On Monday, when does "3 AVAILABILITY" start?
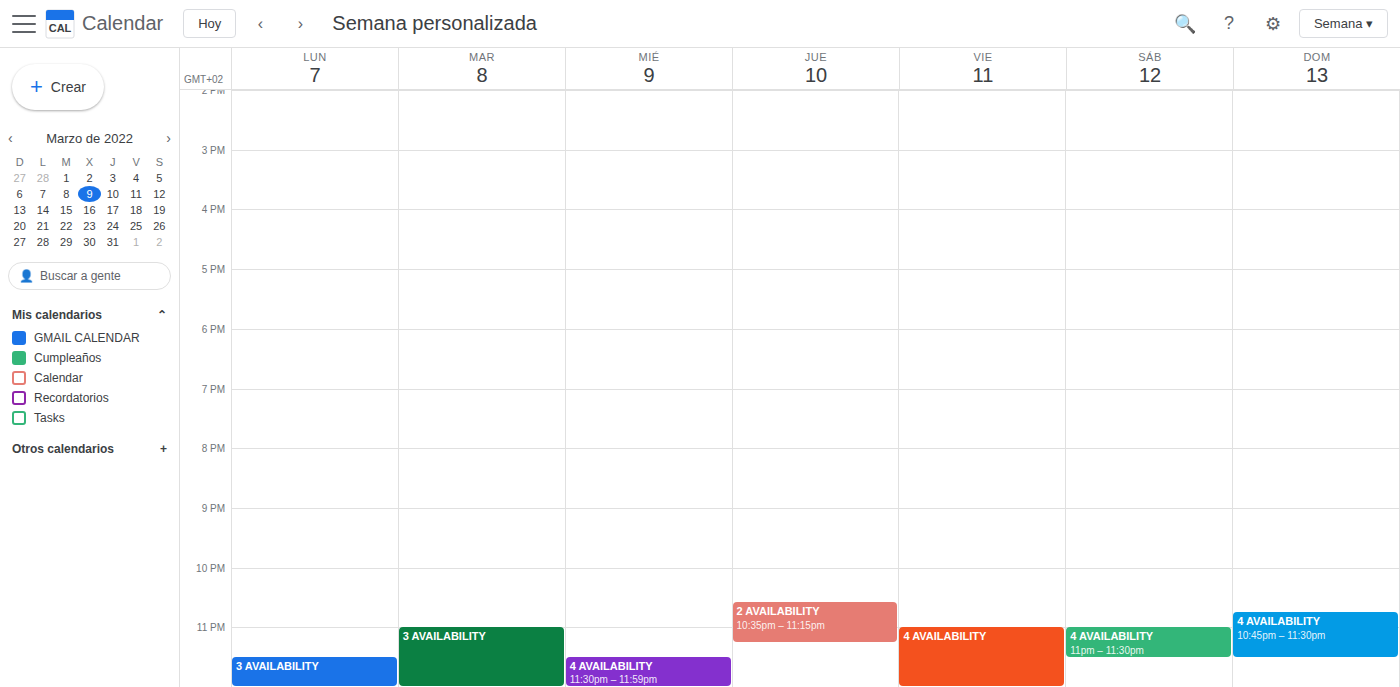
11:30 PM